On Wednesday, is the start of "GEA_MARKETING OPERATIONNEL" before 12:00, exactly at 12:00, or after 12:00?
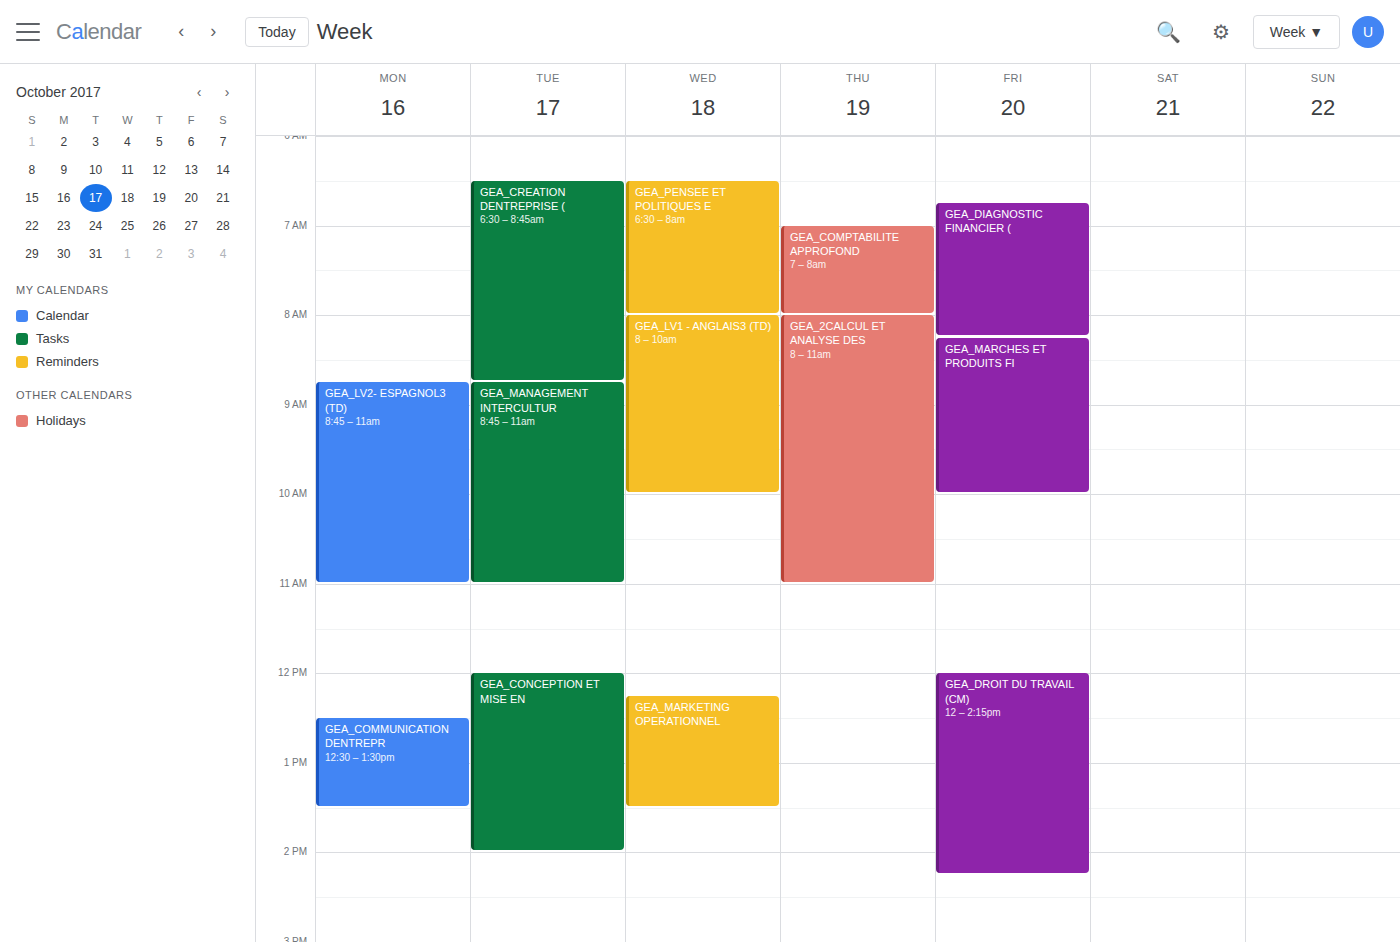
12:15 -- after 12:00, 15 minutes below the 12:00 line.